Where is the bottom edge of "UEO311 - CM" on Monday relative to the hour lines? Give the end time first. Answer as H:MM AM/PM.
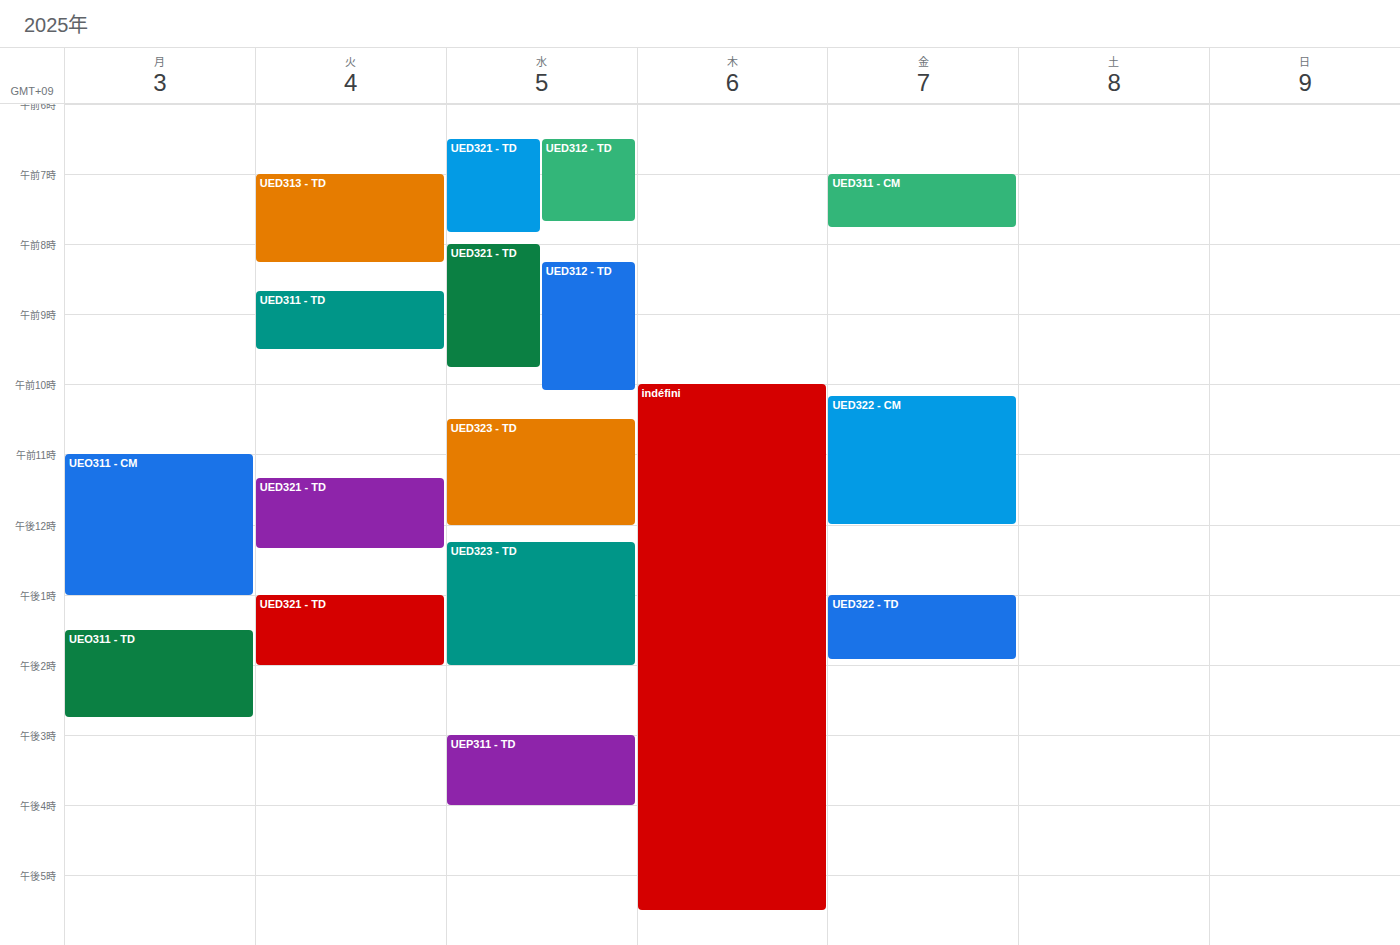
1:00 PM -- exactly on the 1 PM line.